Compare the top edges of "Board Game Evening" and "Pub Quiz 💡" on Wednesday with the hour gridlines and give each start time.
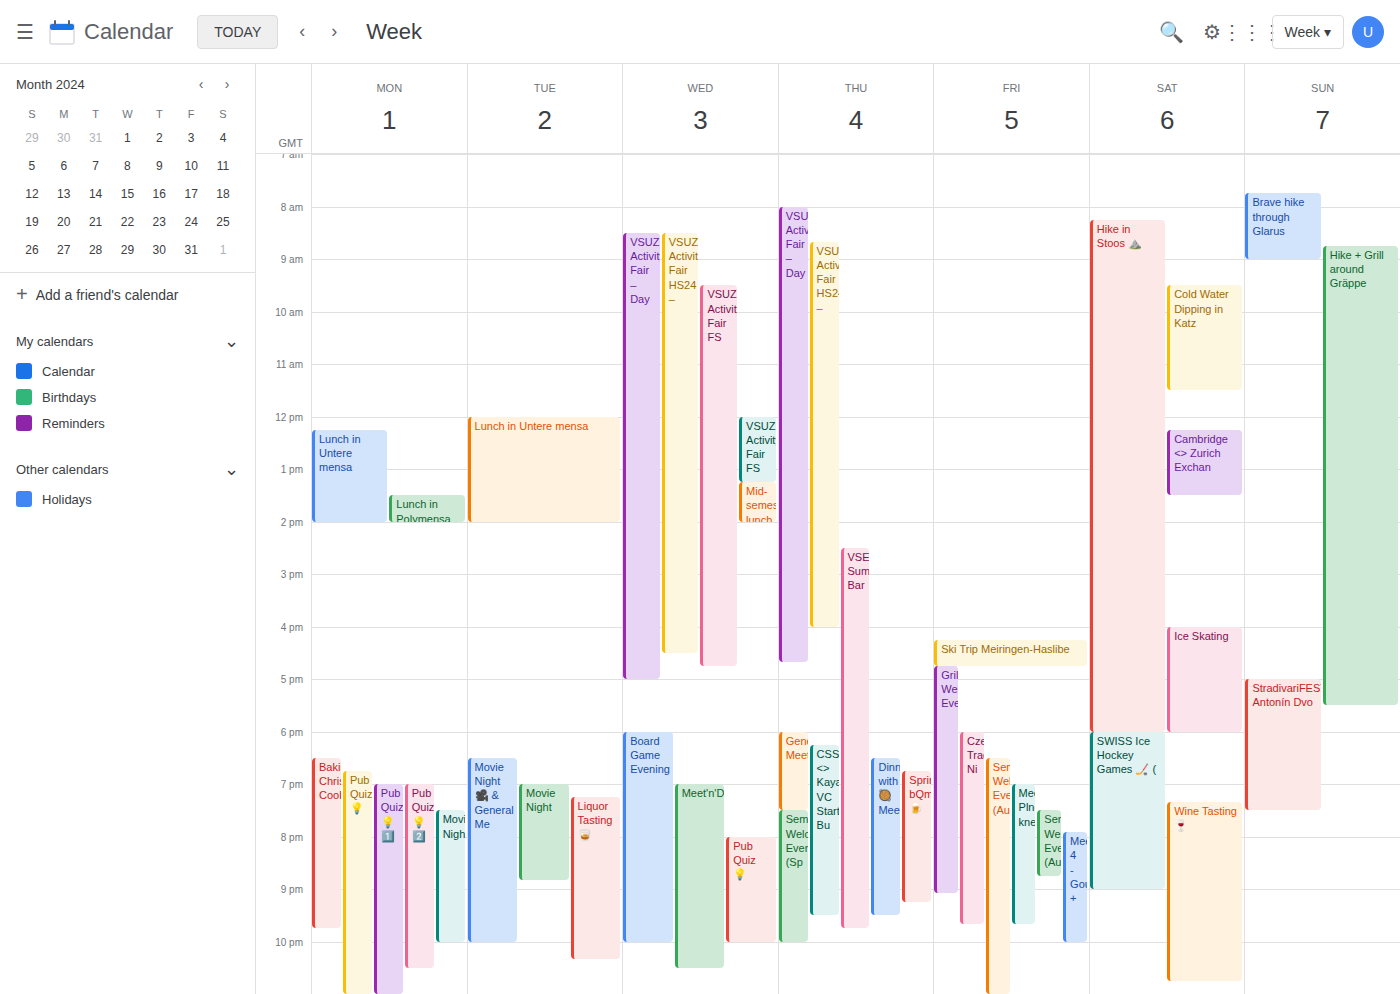
"Board Game Evening": 6:00 PM, exactly on the 6 PM line. "Pub Quiz 💡": 8:00 PM, exactly on the 8 PM line.